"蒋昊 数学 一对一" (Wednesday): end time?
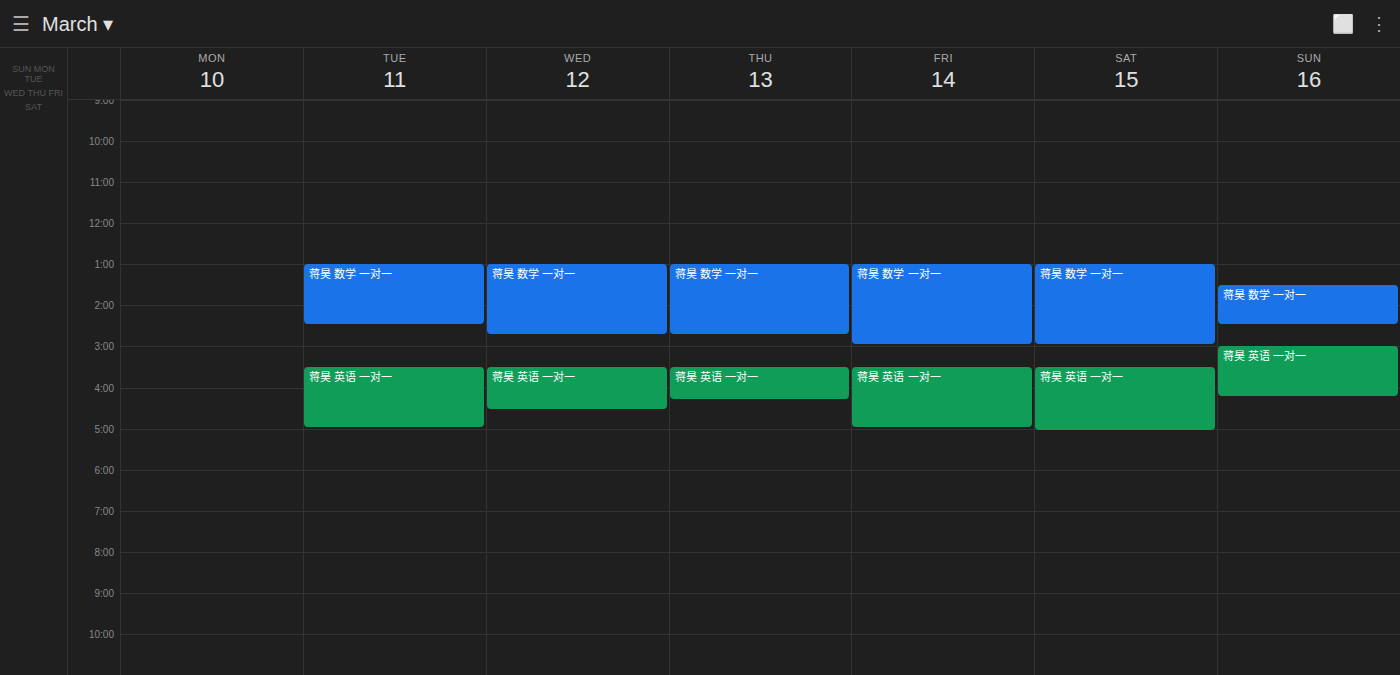
2:45 PM